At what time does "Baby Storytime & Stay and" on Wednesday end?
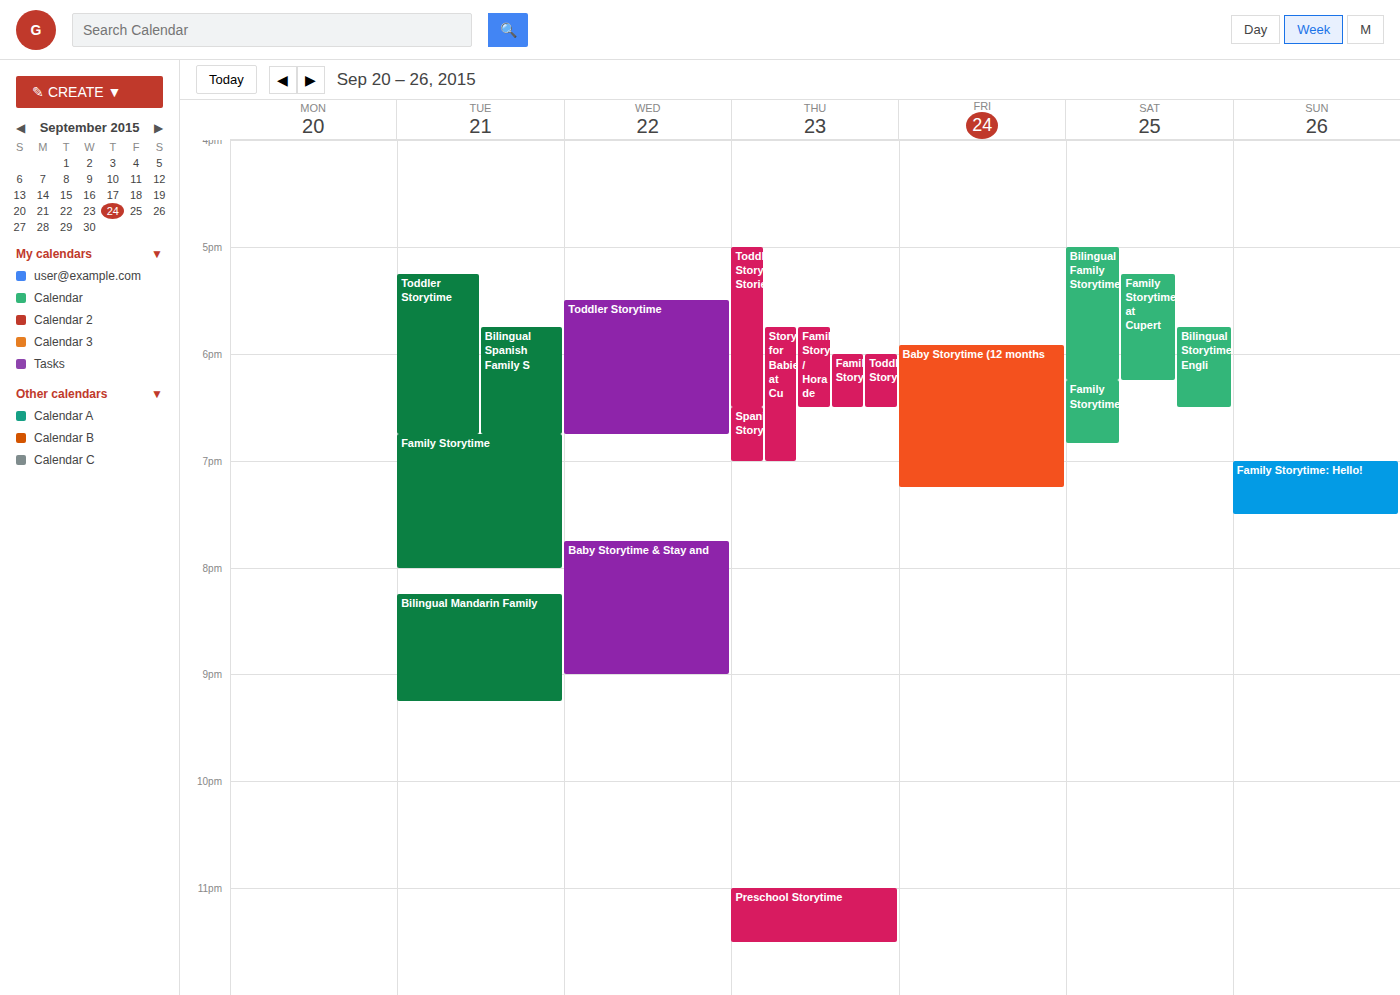
21:00